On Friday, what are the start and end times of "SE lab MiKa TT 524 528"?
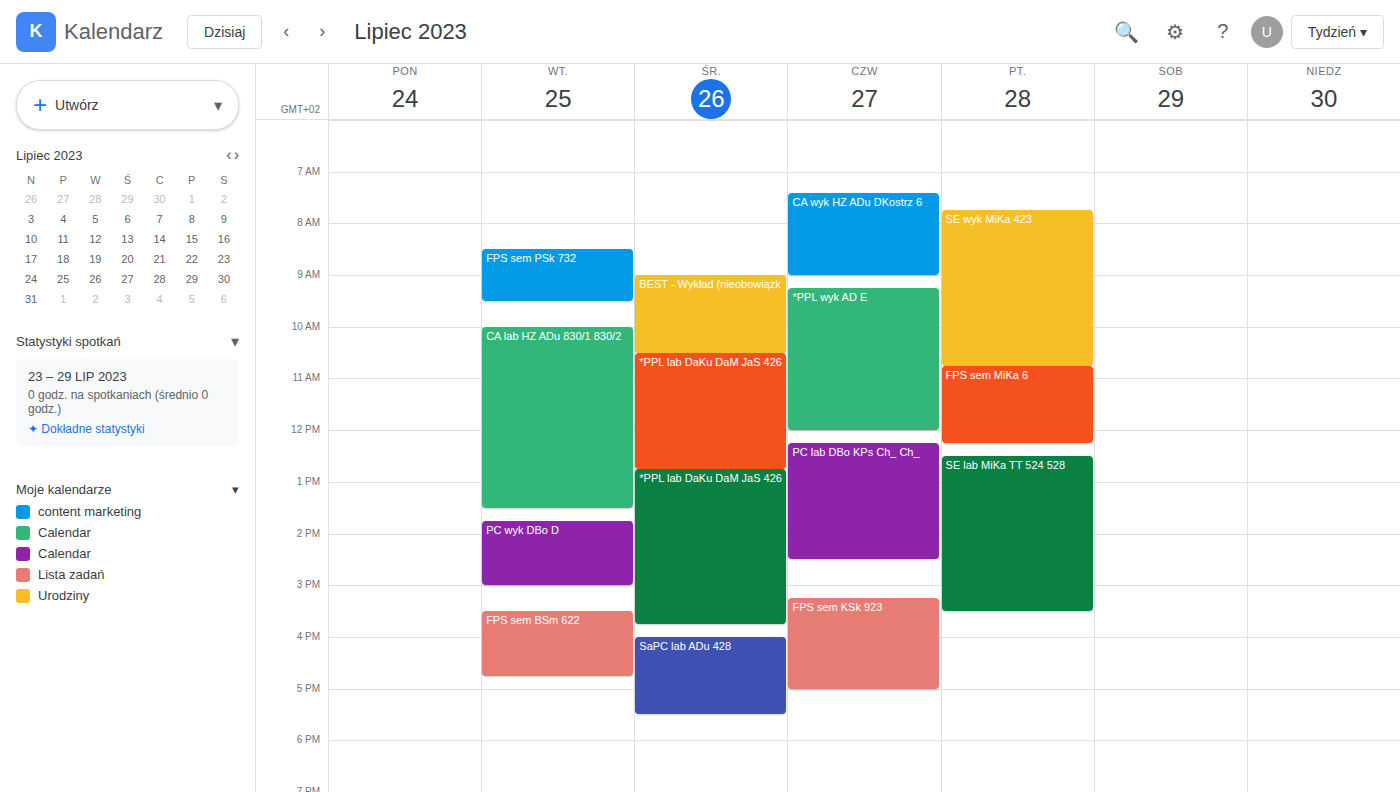
12:30 PM to 3:30 PM